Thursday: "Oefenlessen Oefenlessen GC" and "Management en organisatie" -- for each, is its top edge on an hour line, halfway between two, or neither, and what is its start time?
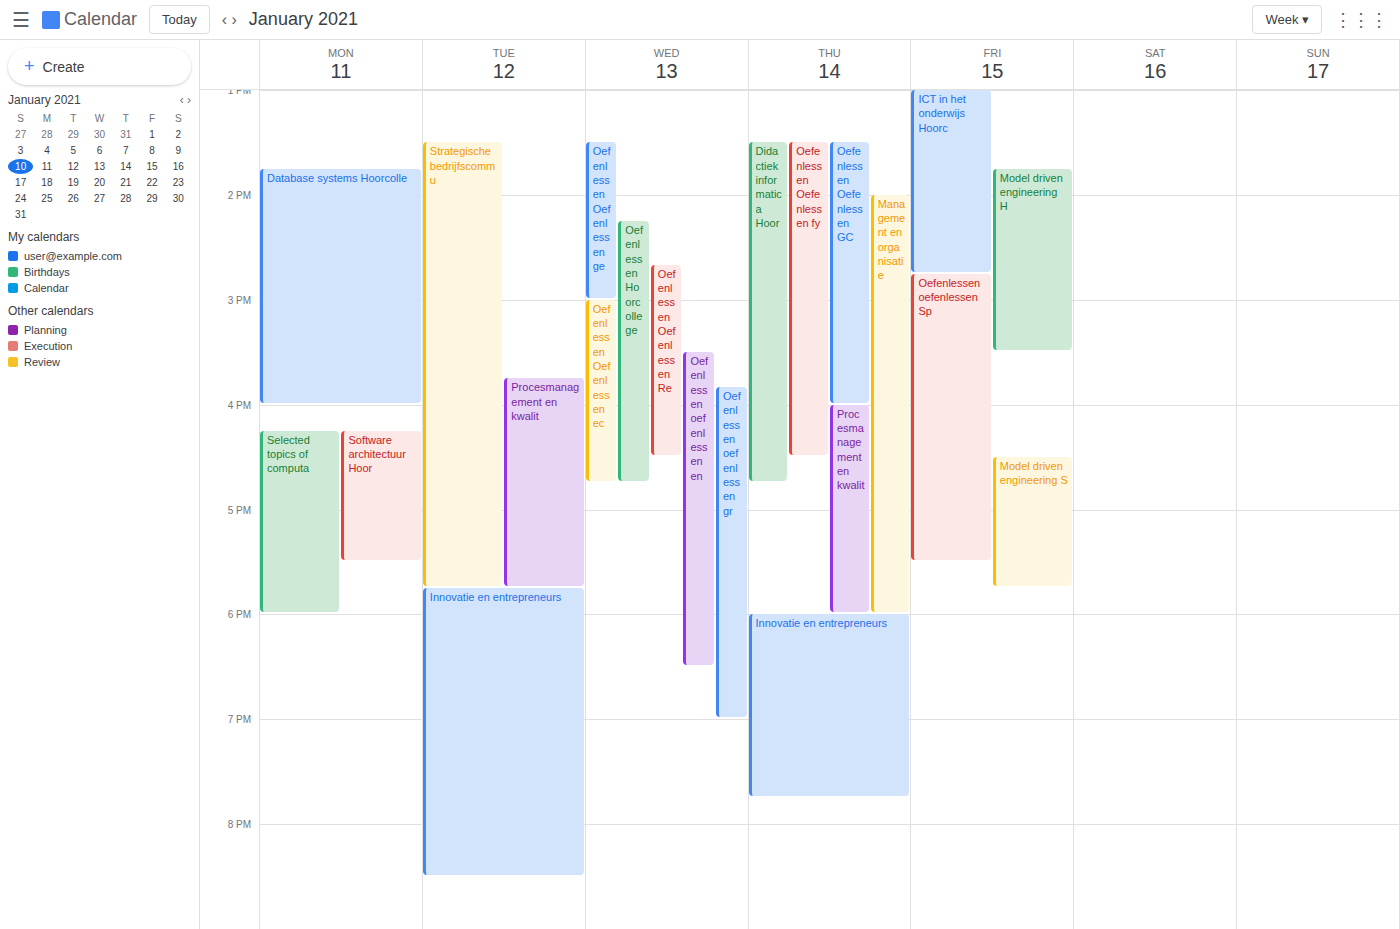
"Oefenlessen Oefenlessen GC": 1:30 PM, halfway between the 1 PM and 2 PM lines. "Management en organisatie": 2:00 PM, exactly on the 2 PM line.